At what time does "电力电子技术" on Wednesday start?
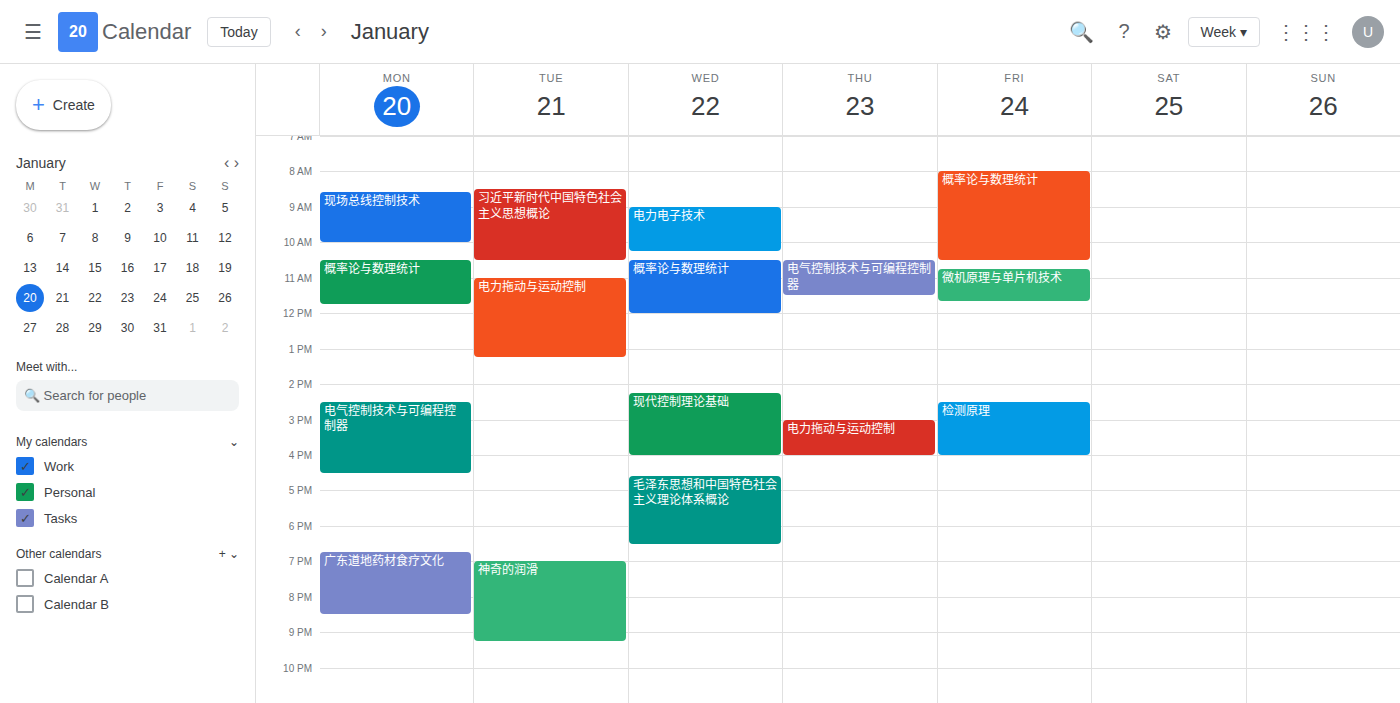
9:00 AM